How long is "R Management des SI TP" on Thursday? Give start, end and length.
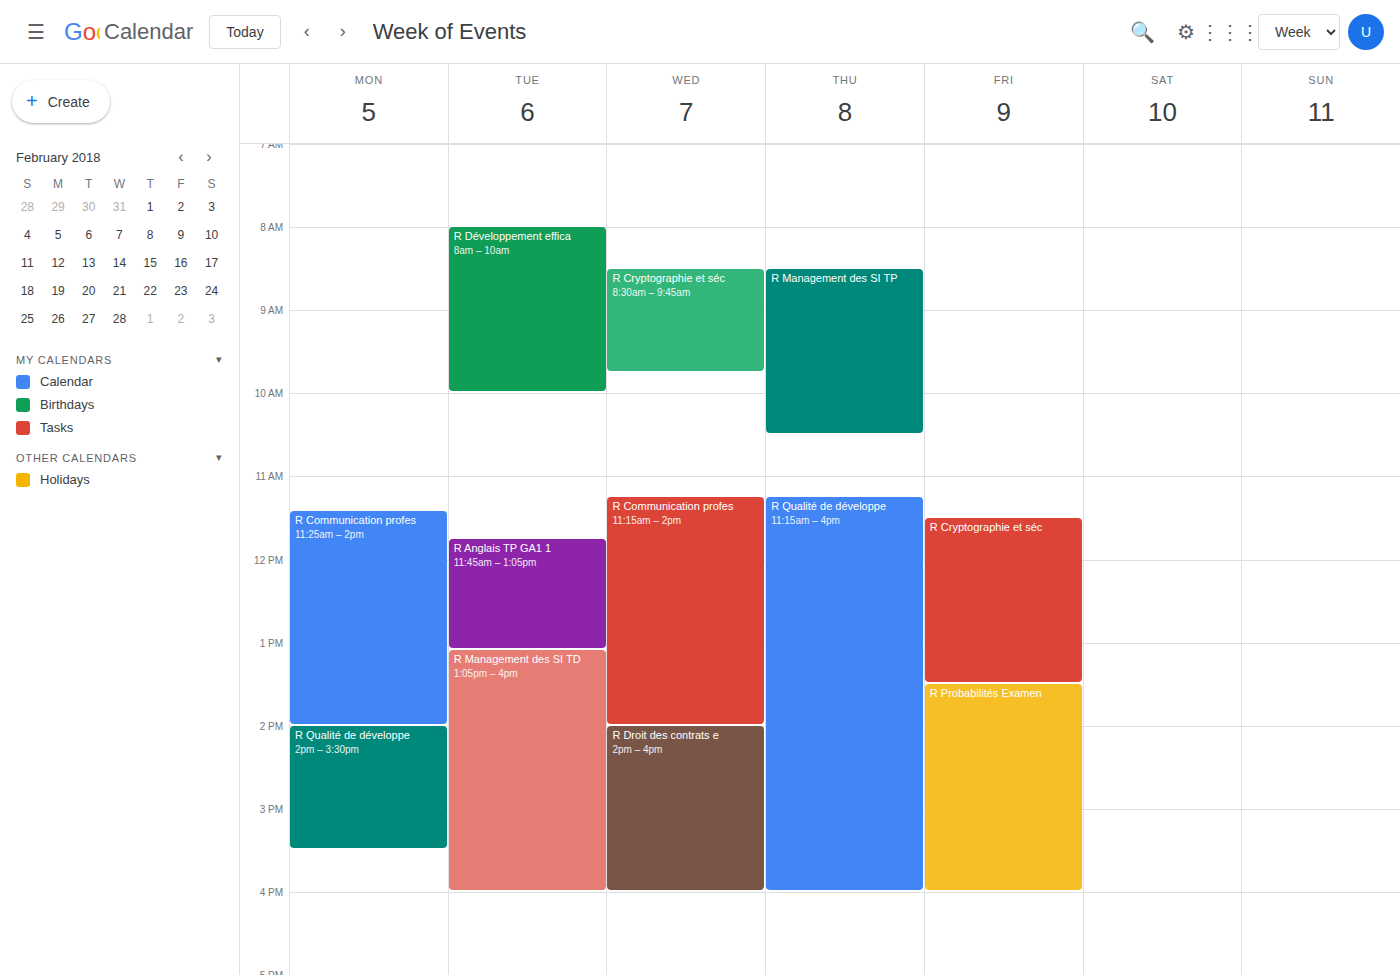
8:30 AM to 10:30 AM, 2 hours